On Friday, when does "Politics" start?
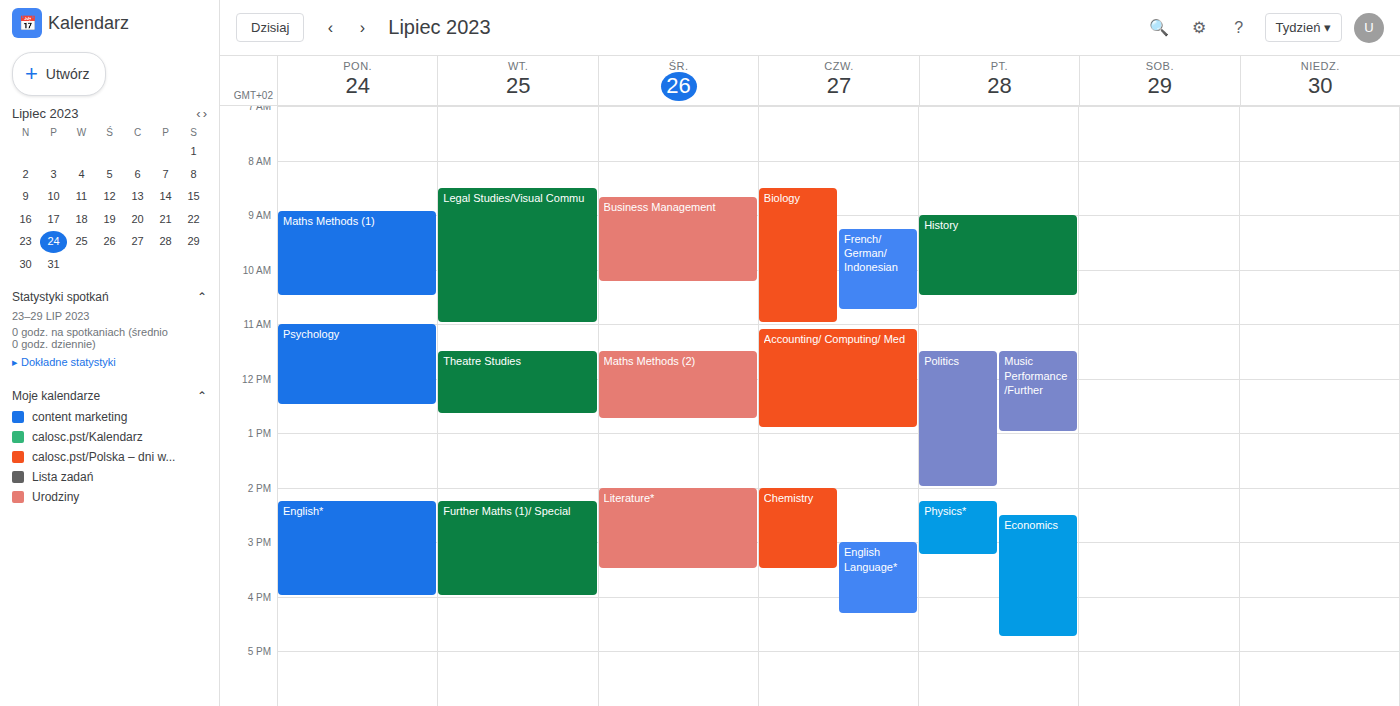
11:30 AM